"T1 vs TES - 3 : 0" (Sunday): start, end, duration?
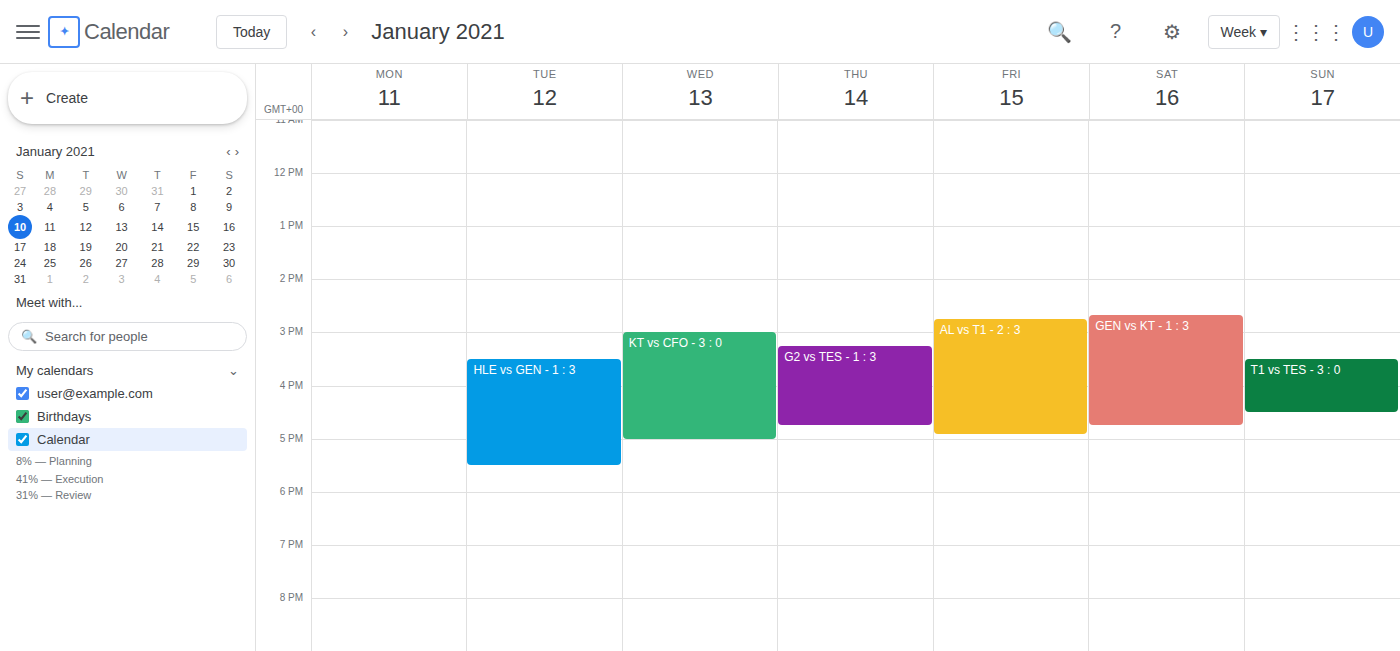
3:30 PM to 4:30 PM, 1 hour